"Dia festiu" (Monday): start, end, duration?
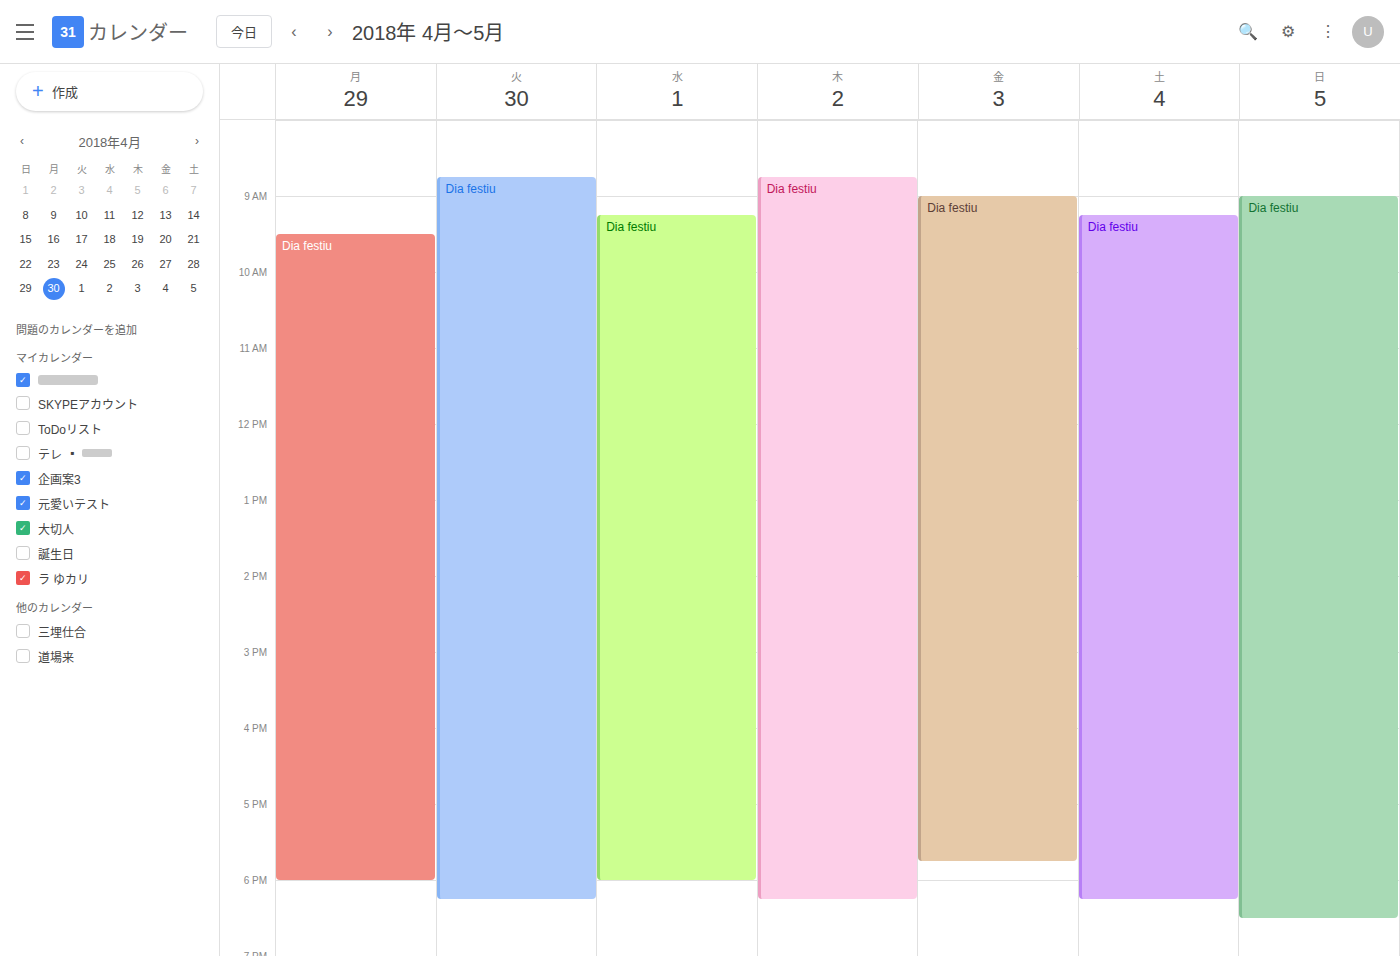
9:30 AM to 6:00 PM, 8 hours 30 minutes